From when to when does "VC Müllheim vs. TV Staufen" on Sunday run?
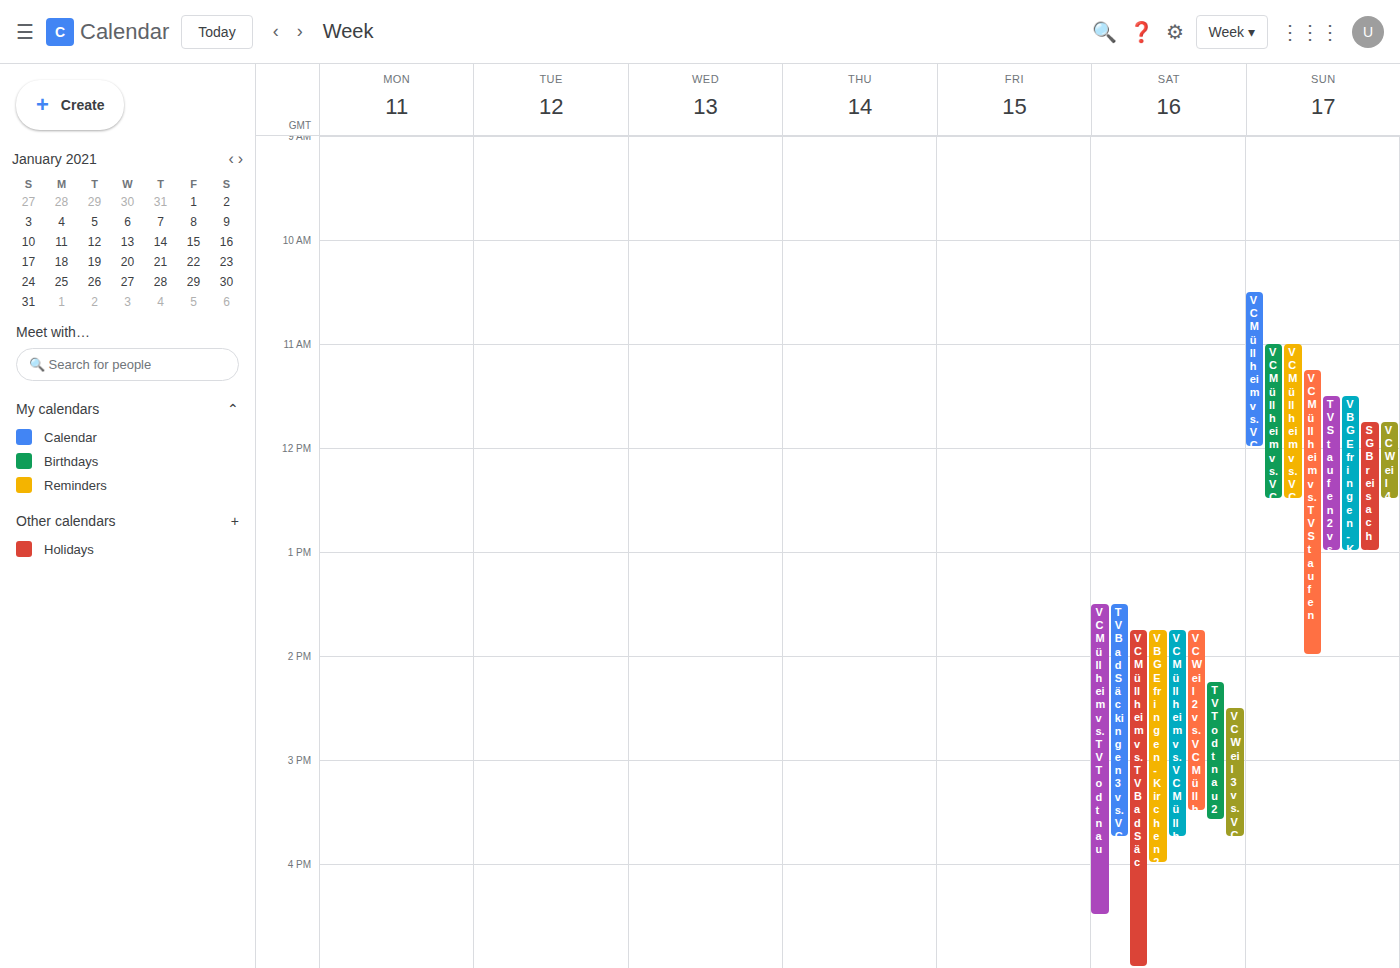
11:15 AM to 2:00 PM